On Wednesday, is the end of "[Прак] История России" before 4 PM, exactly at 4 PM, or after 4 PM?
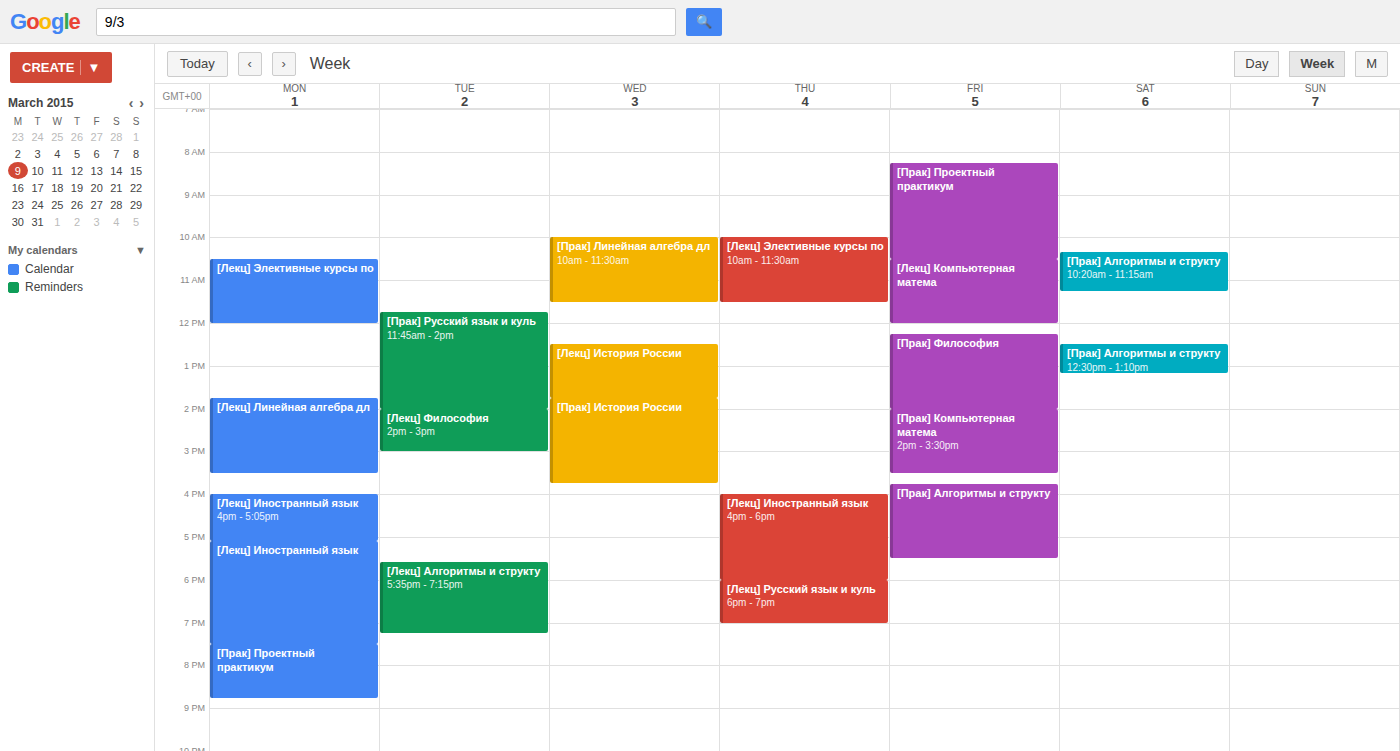
3:45 PM -- before 4 PM, 15 minutes above the 4 PM line.